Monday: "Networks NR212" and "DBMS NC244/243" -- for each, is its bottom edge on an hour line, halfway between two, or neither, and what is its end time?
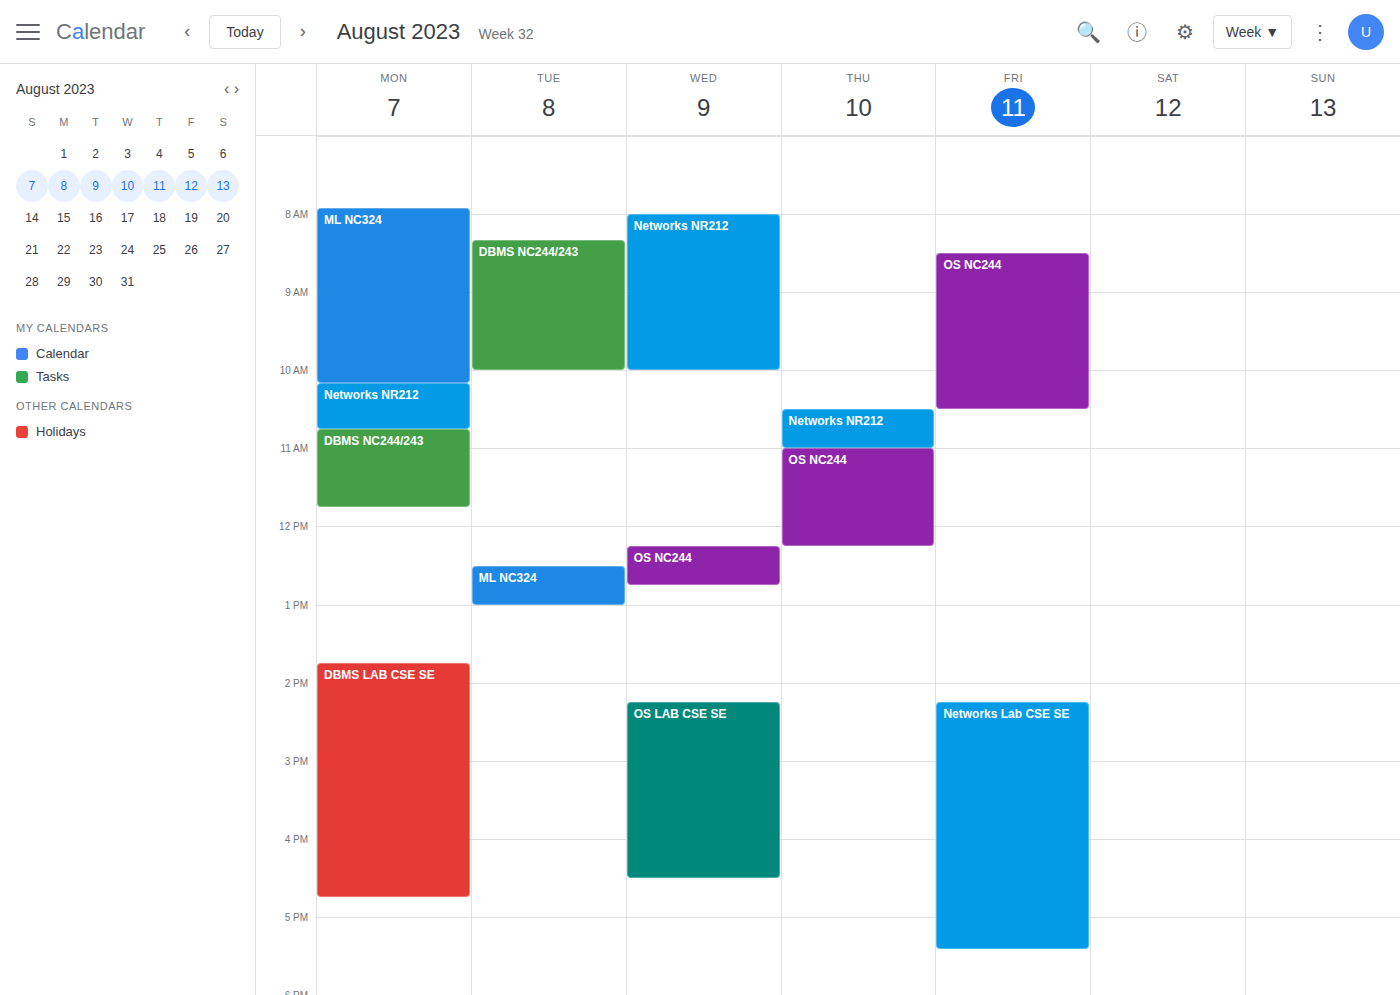
"Networks NR212": 10:45 AM, neither: three quarters of the way from the 10 AM line to the 11 AM line. "DBMS NC244/243": 11:45 AM, neither: three quarters of the way from the 11 AM line to the 12 PM line.